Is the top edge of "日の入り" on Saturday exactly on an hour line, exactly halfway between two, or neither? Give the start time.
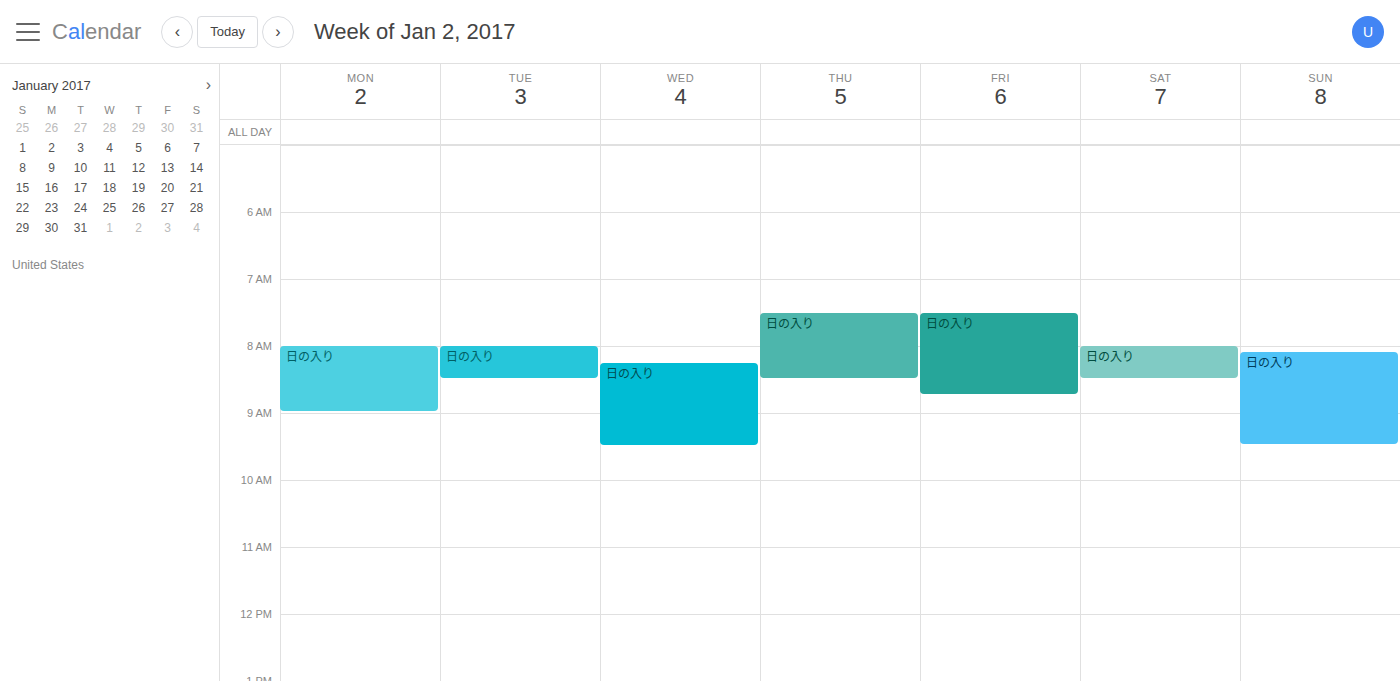
08:00 -- exactly on the 08:00 line.